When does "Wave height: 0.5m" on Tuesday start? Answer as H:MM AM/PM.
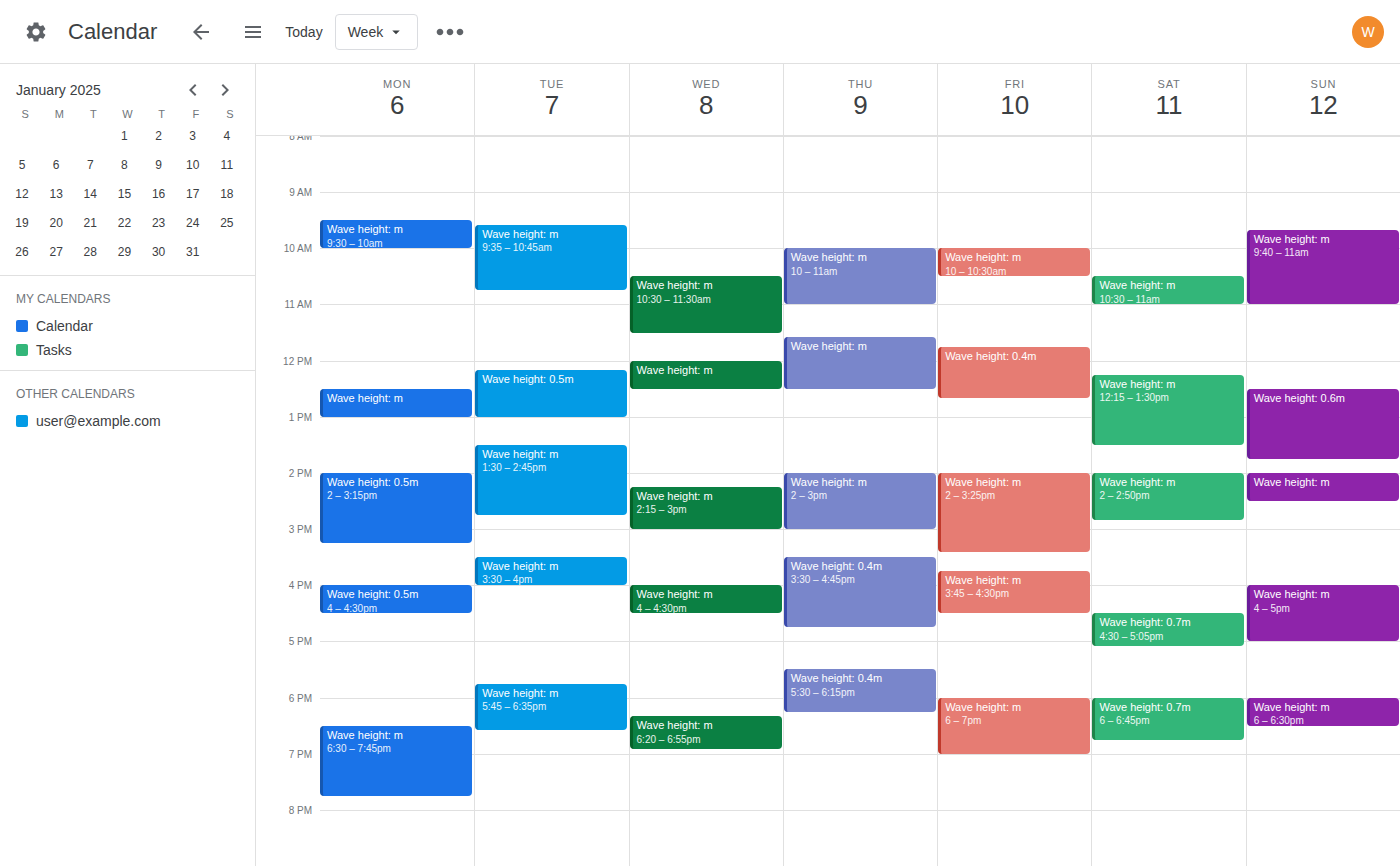
12:10 PM